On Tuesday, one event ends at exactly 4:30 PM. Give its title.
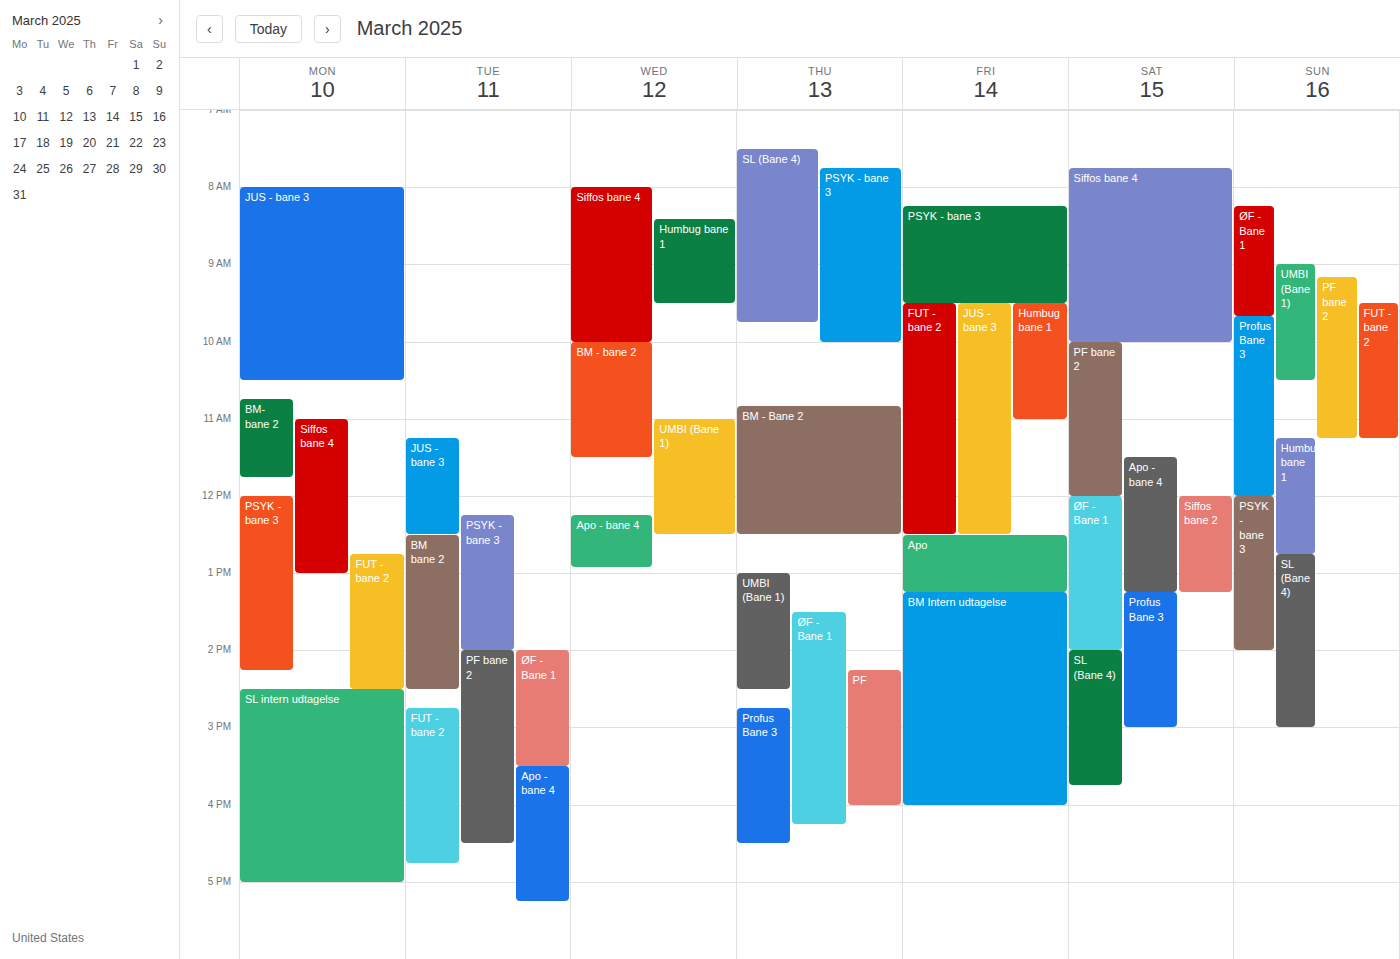
"PF bane 2"